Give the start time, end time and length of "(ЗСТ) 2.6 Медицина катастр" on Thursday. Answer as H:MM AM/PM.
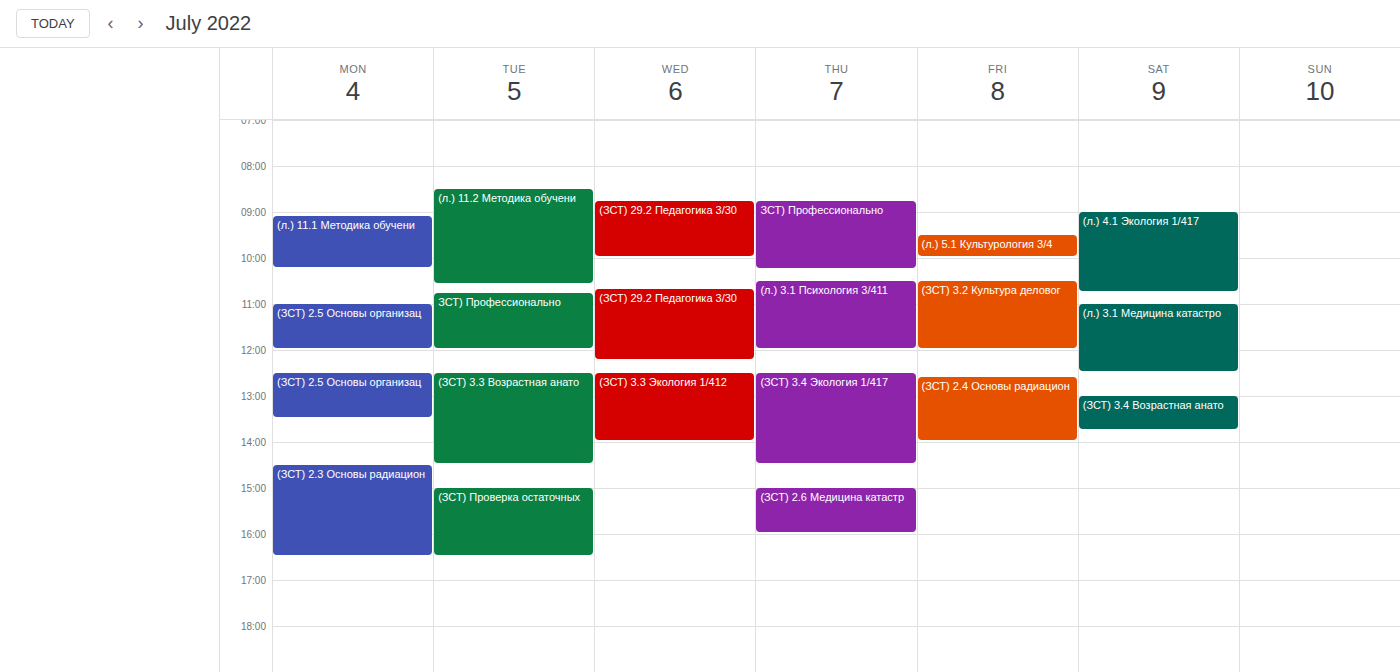
3:00 PM to 4:00 PM, 1 hour